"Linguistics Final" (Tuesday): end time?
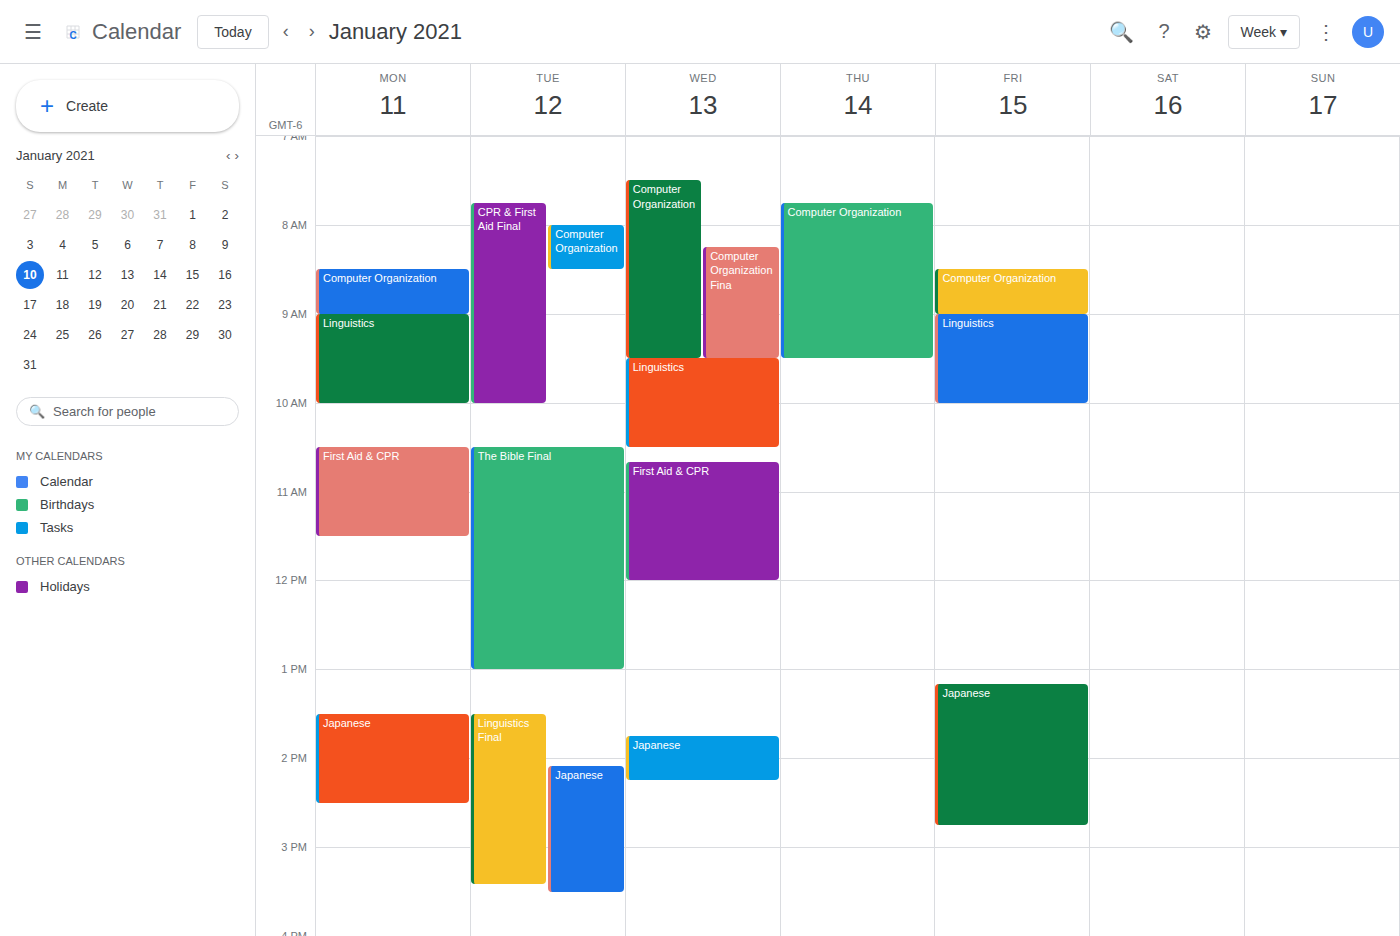
3:25 PM